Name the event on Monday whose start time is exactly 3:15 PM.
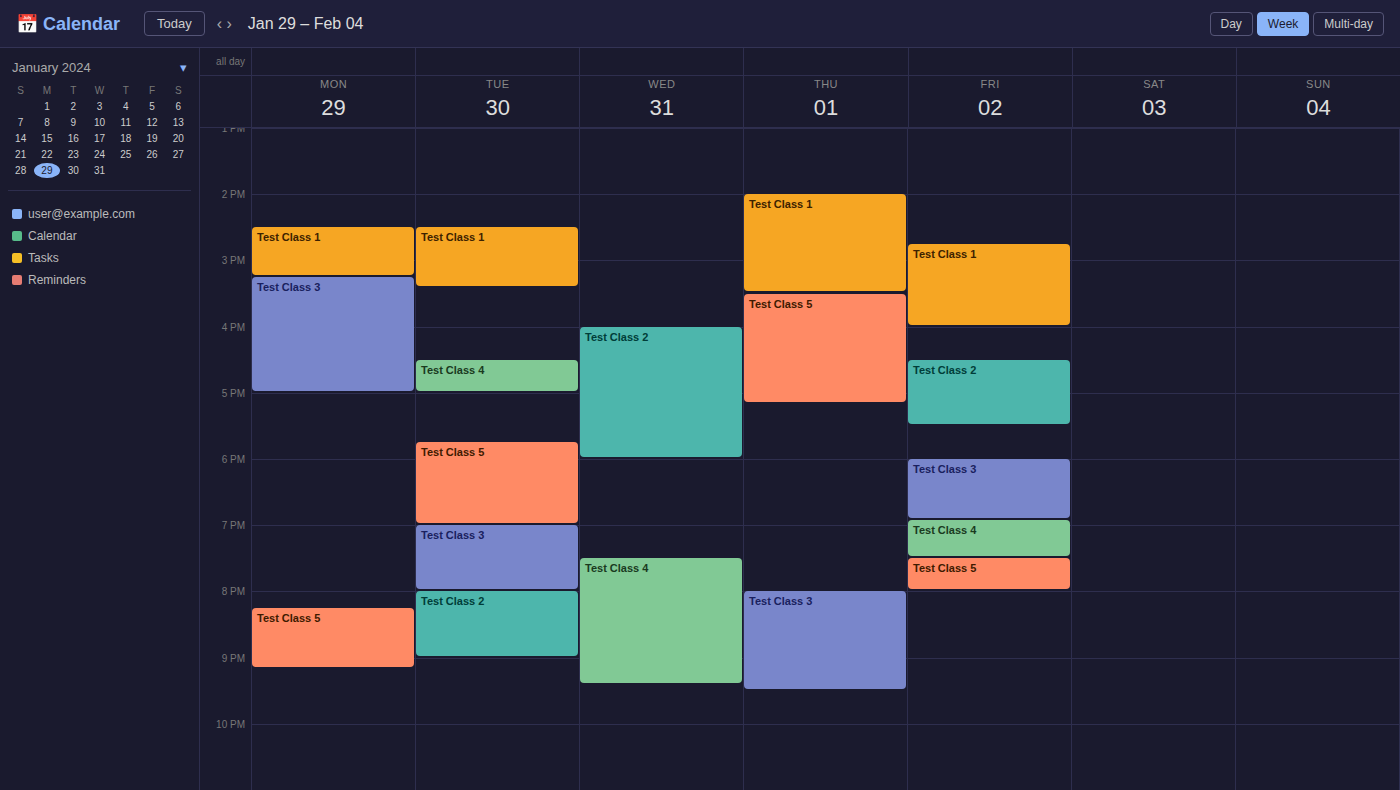
"Test Class 3"